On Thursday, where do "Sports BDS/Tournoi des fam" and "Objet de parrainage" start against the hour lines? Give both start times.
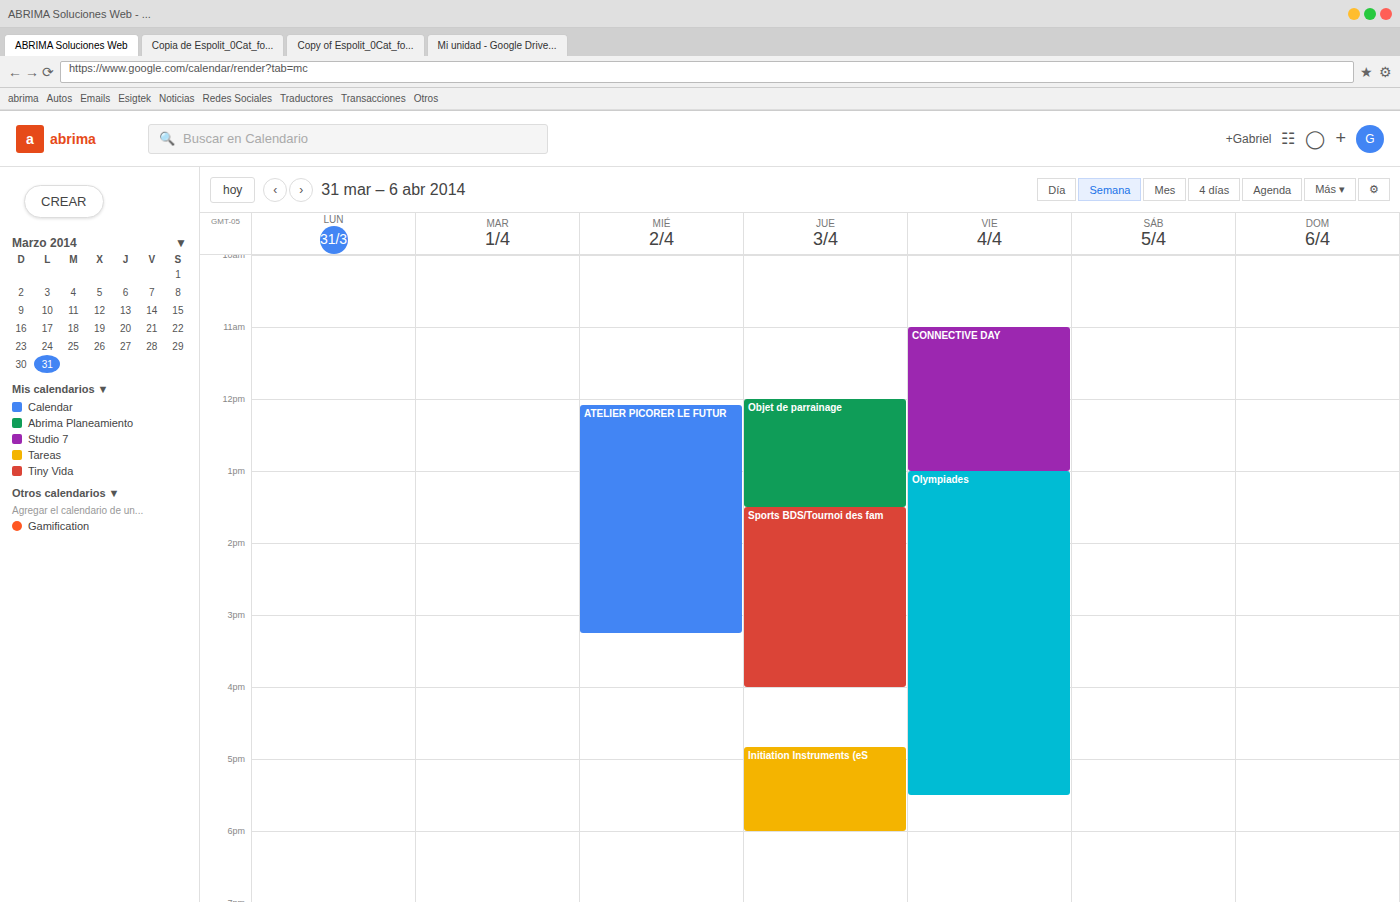
"Sports BDS/Tournoi des fam": 13:30, halfway between the 13:00 and 14:00 lines. "Objet de parrainage": 12:00, exactly on the 12:00 line.